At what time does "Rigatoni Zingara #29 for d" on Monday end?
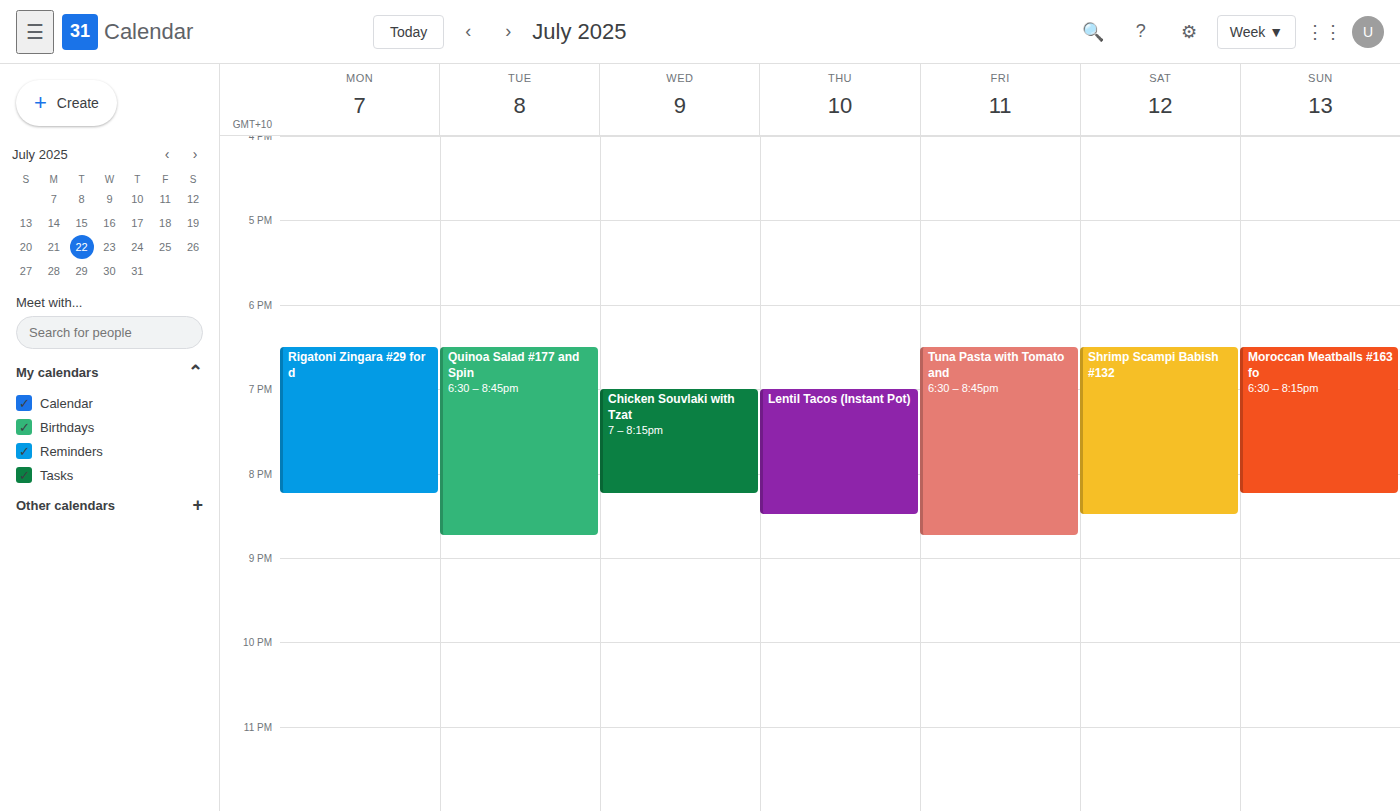
8:15 PM